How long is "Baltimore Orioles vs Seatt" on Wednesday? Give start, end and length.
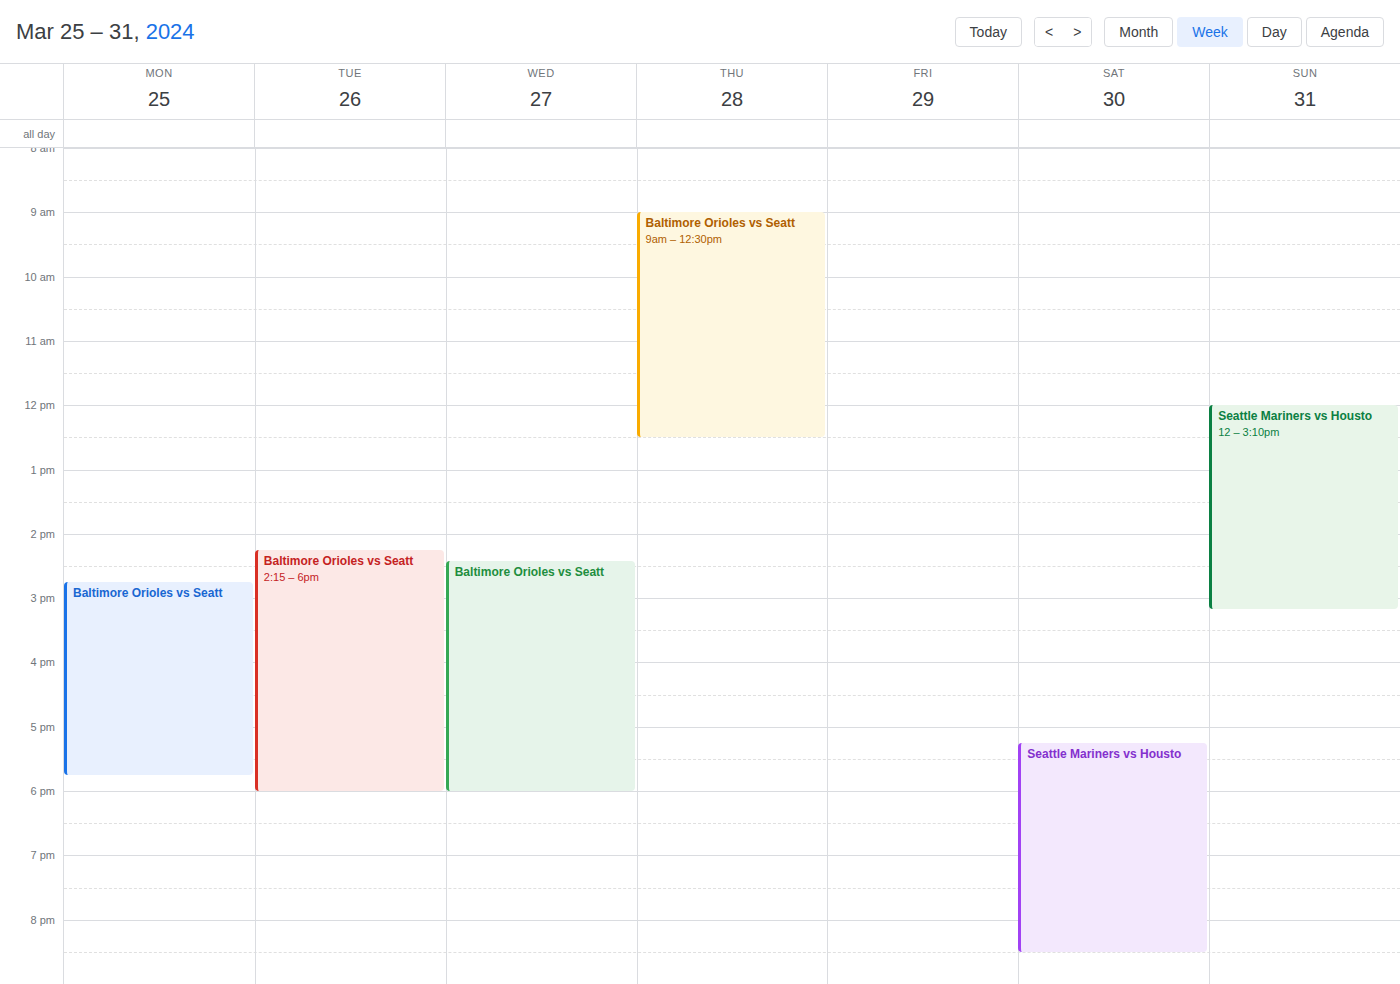
2:25 PM to 6:00 PM, 3 hours 35 minutes